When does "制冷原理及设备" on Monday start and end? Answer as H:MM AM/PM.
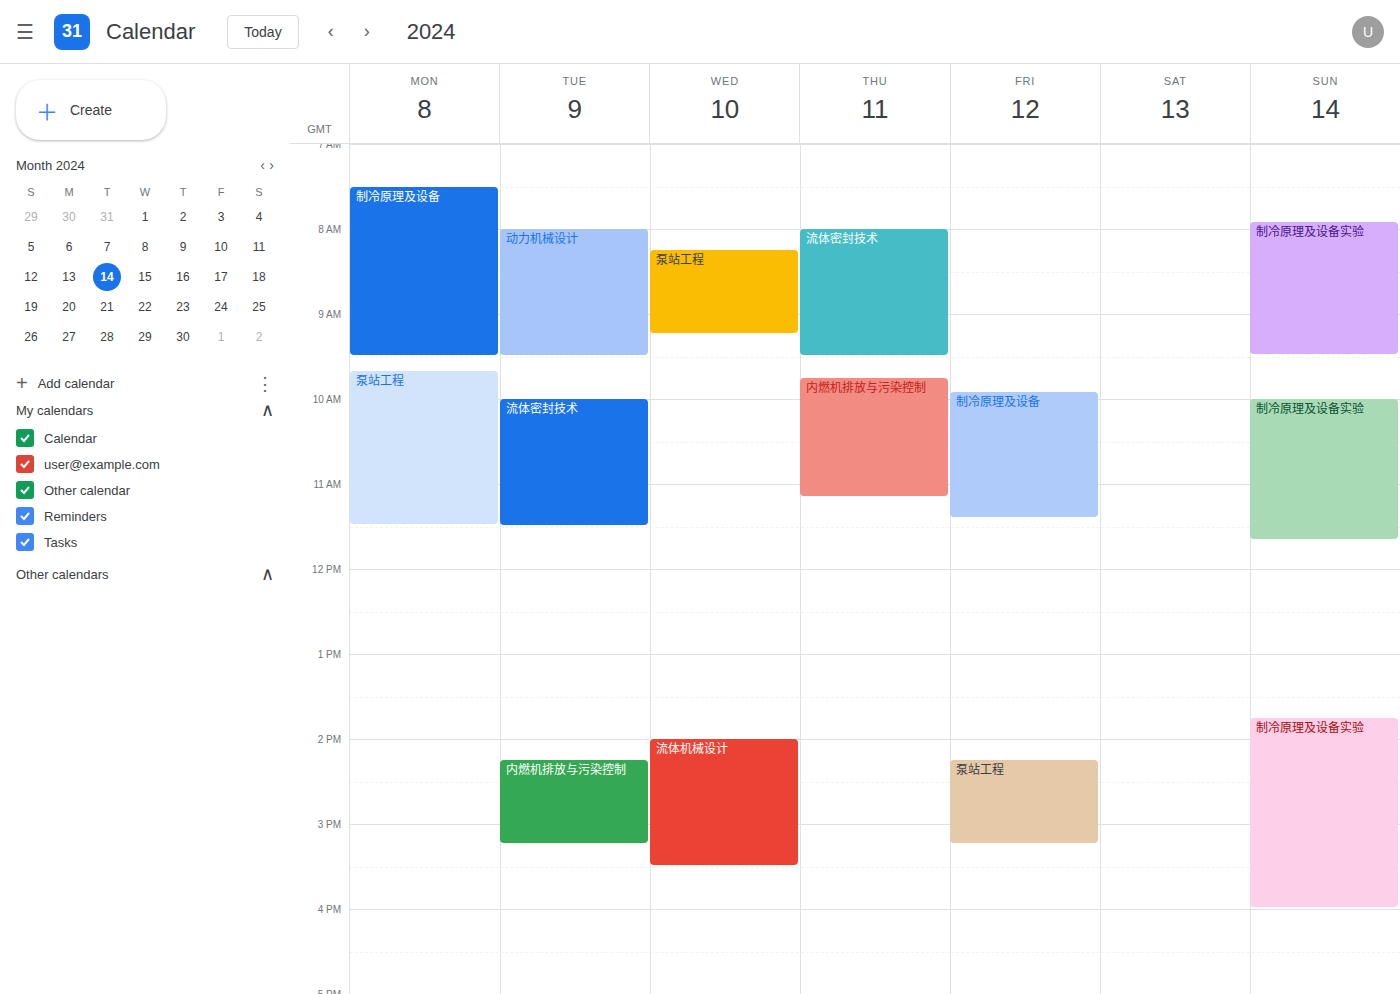
7:30 AM to 9:30 AM